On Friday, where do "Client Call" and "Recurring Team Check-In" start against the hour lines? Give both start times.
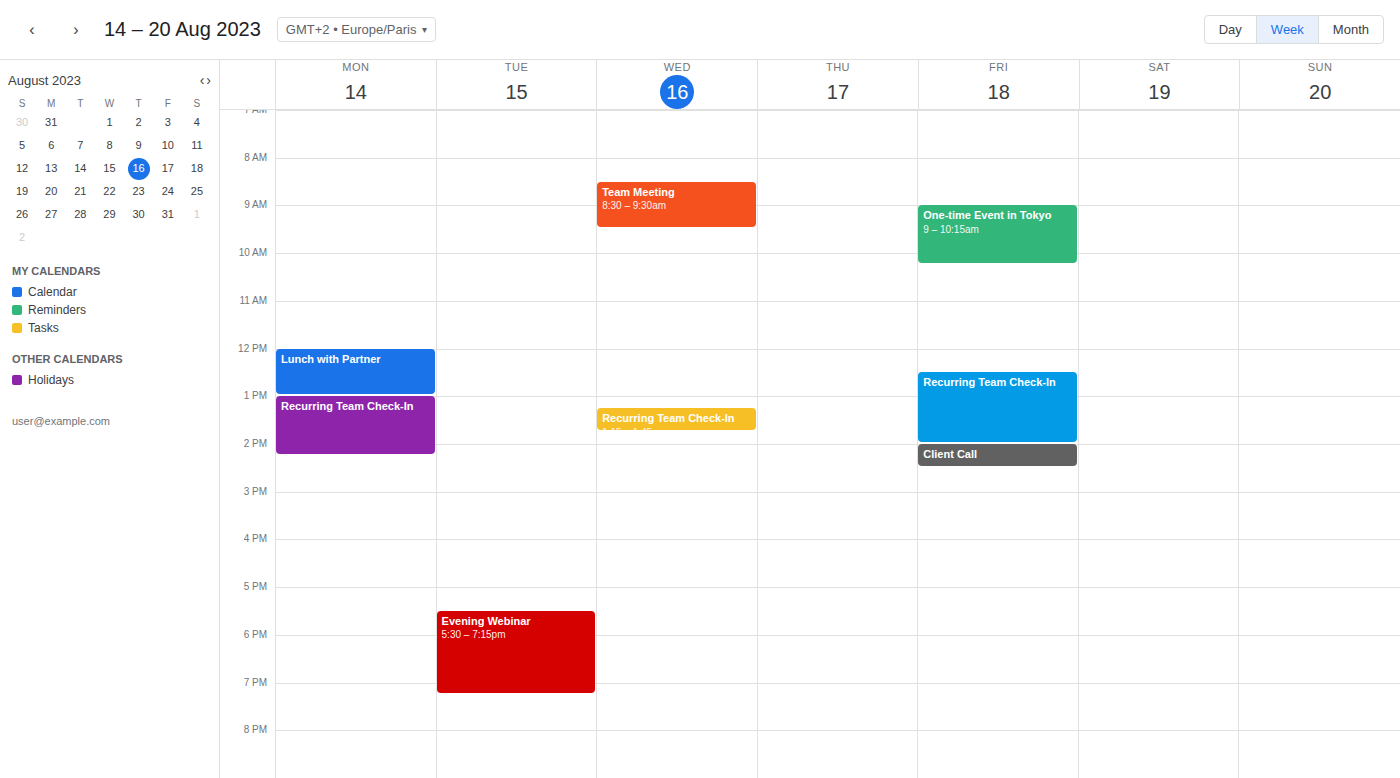
"Client Call": 2:00 PM, exactly on the 2 PM line. "Recurring Team Check-In": 12:30 PM, halfway between the 12 PM and 1 PM lines.